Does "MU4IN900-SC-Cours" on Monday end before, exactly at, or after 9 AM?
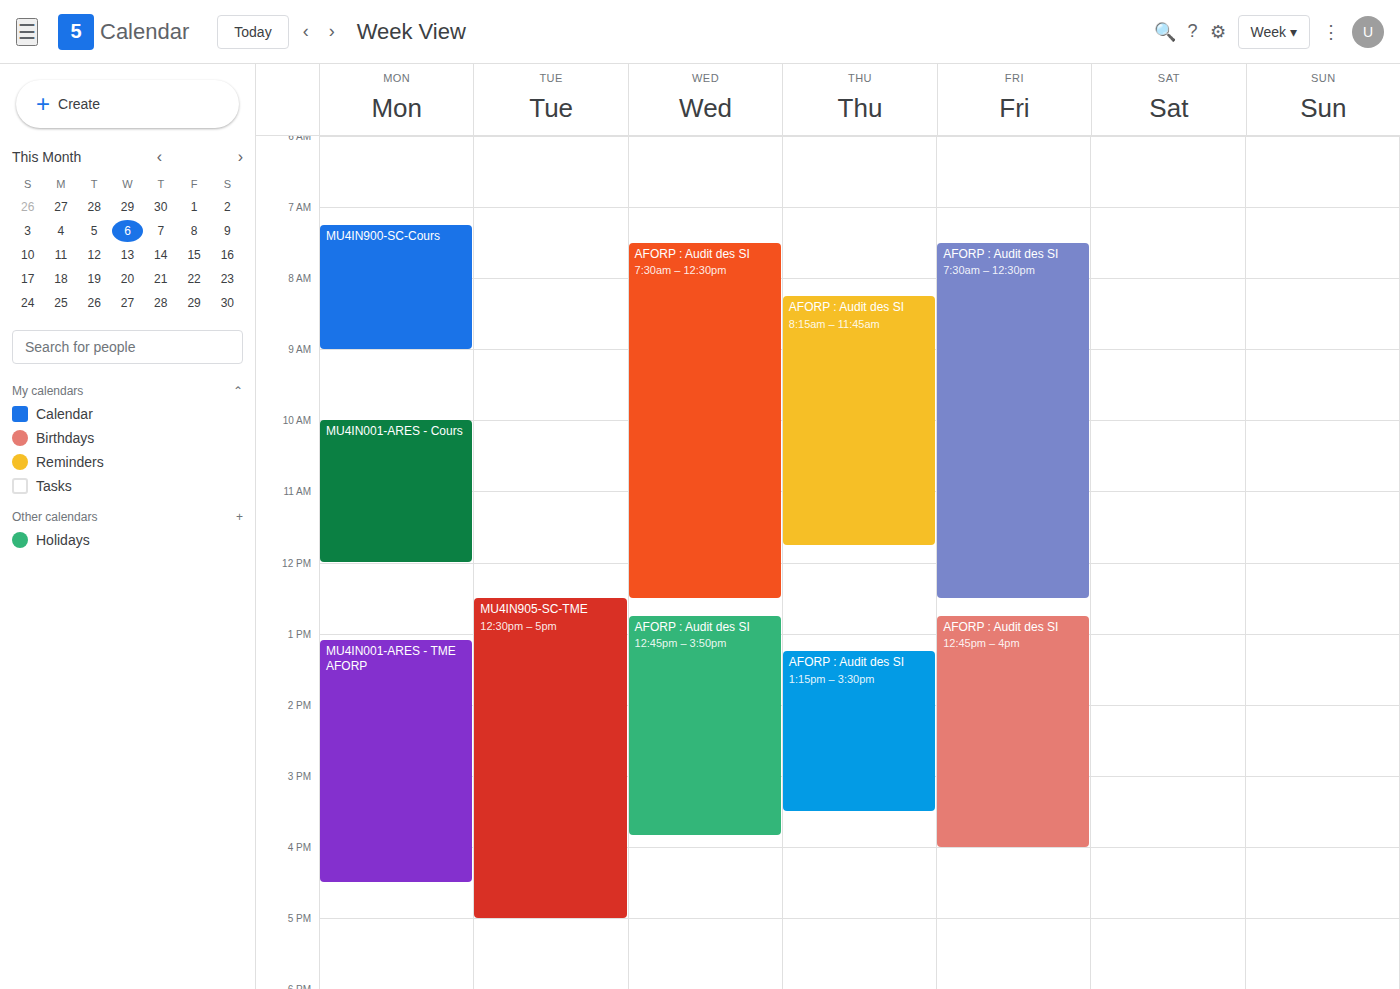
9:00 AM -- exactly at 9 AM, on the 9 AM line.